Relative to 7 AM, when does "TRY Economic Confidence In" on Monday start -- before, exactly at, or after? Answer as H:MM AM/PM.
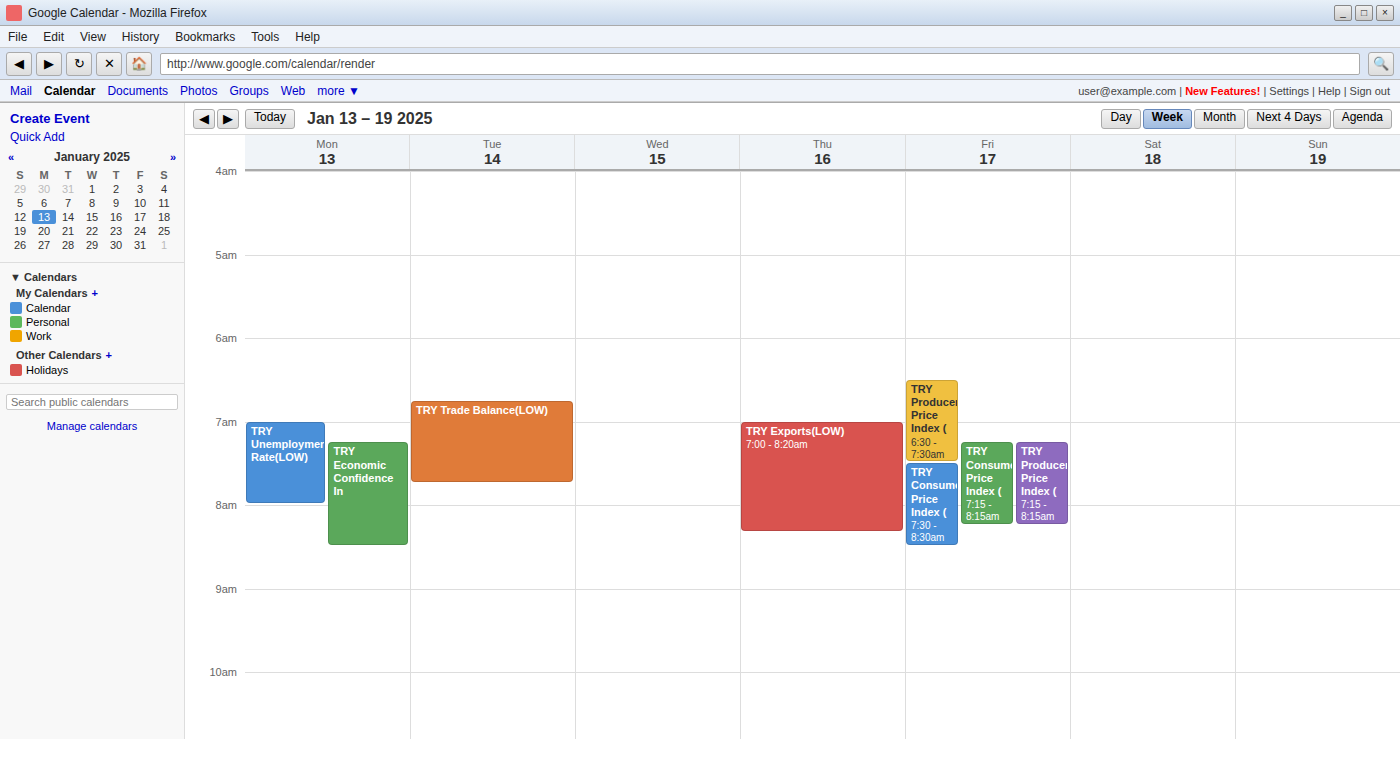
7:15 AM -- after 7 AM, 15 minutes below the 7 AM line.